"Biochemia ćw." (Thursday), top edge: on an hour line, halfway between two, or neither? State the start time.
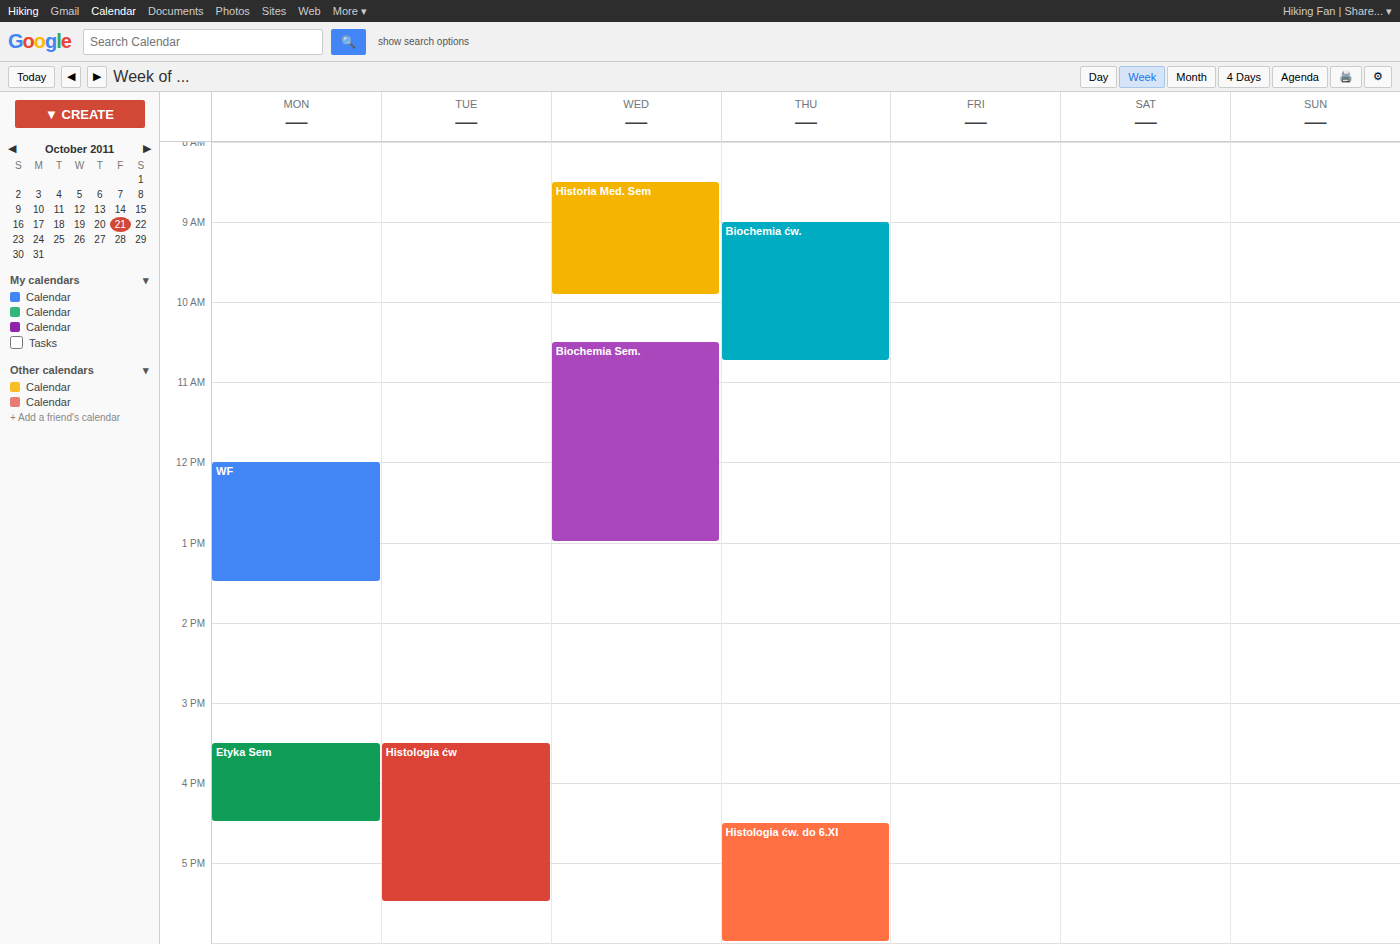
9:00 AM -- exactly on the 9 AM line.